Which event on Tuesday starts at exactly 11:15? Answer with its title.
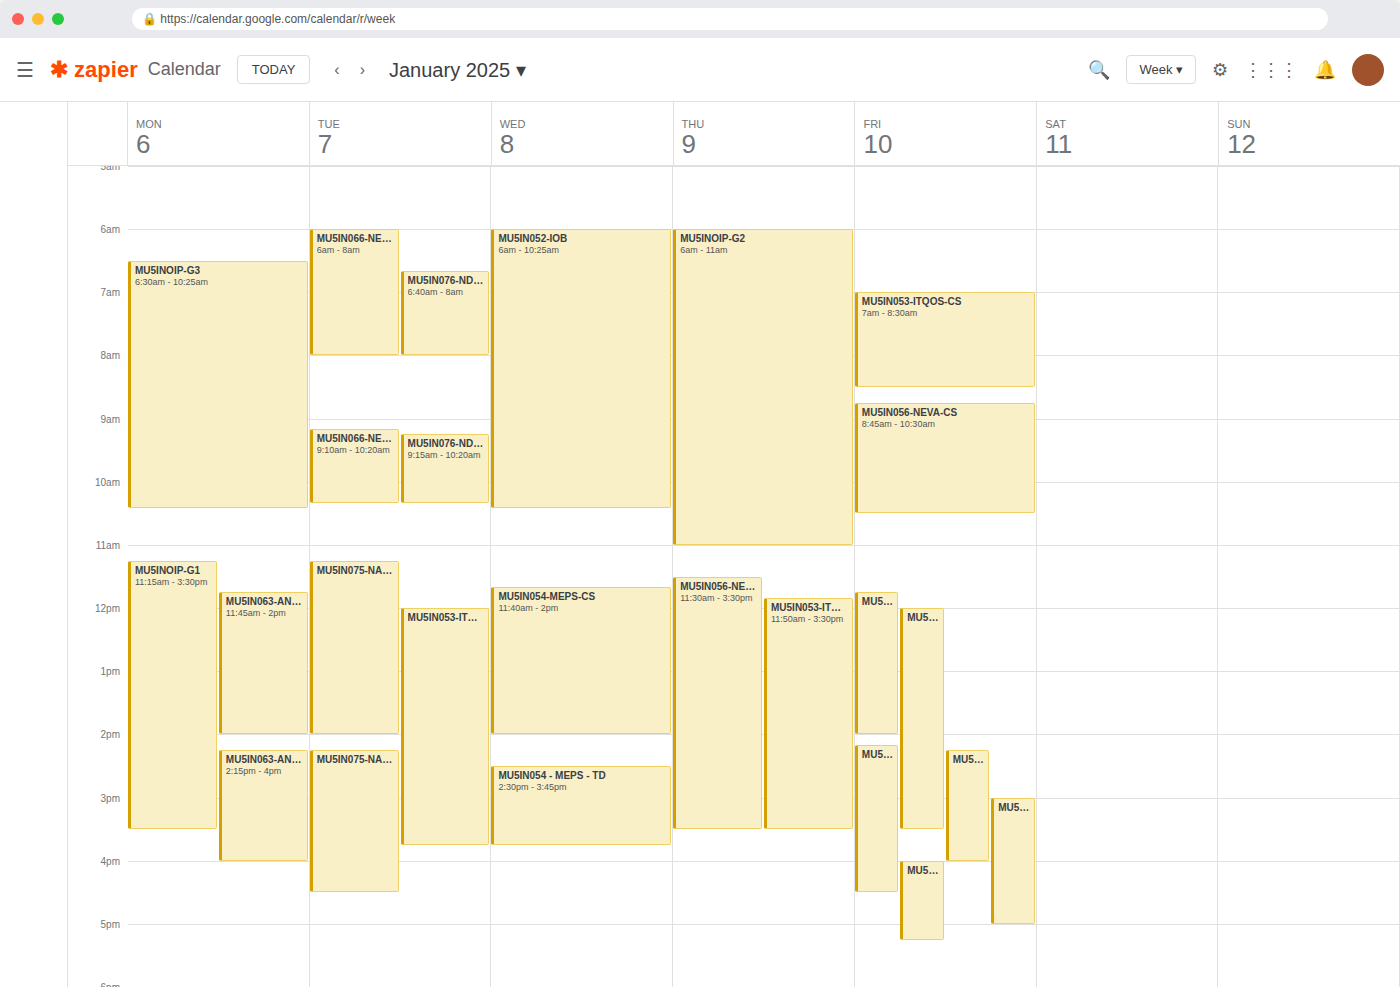
"MU5IN075-NAM-CS"